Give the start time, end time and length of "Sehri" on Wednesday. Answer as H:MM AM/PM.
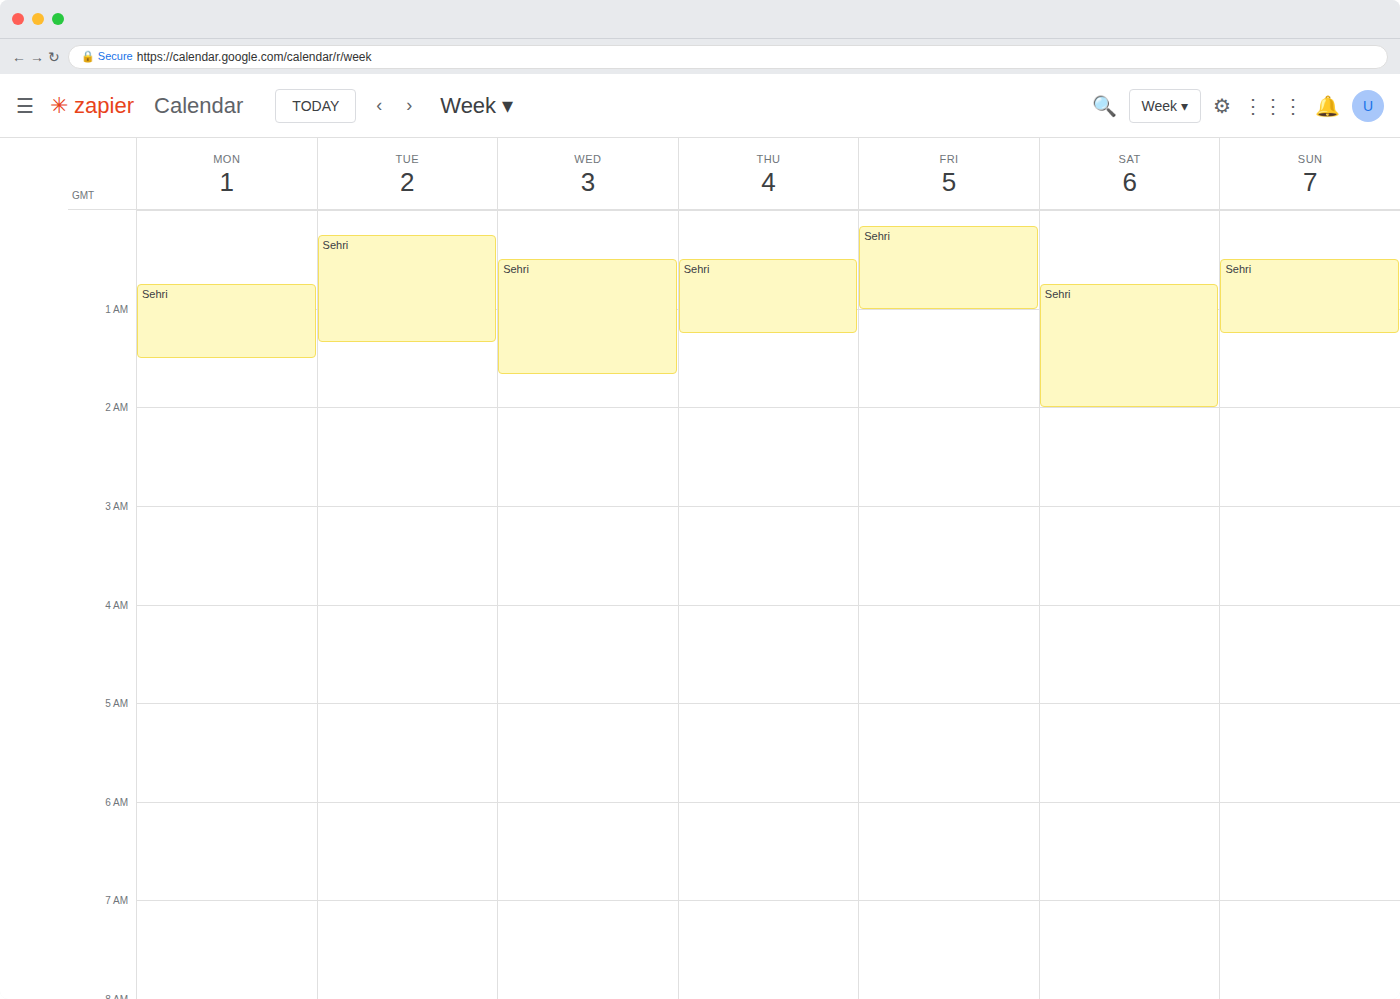
12:30 AM to 1:40 AM, 1 hour 10 minutes